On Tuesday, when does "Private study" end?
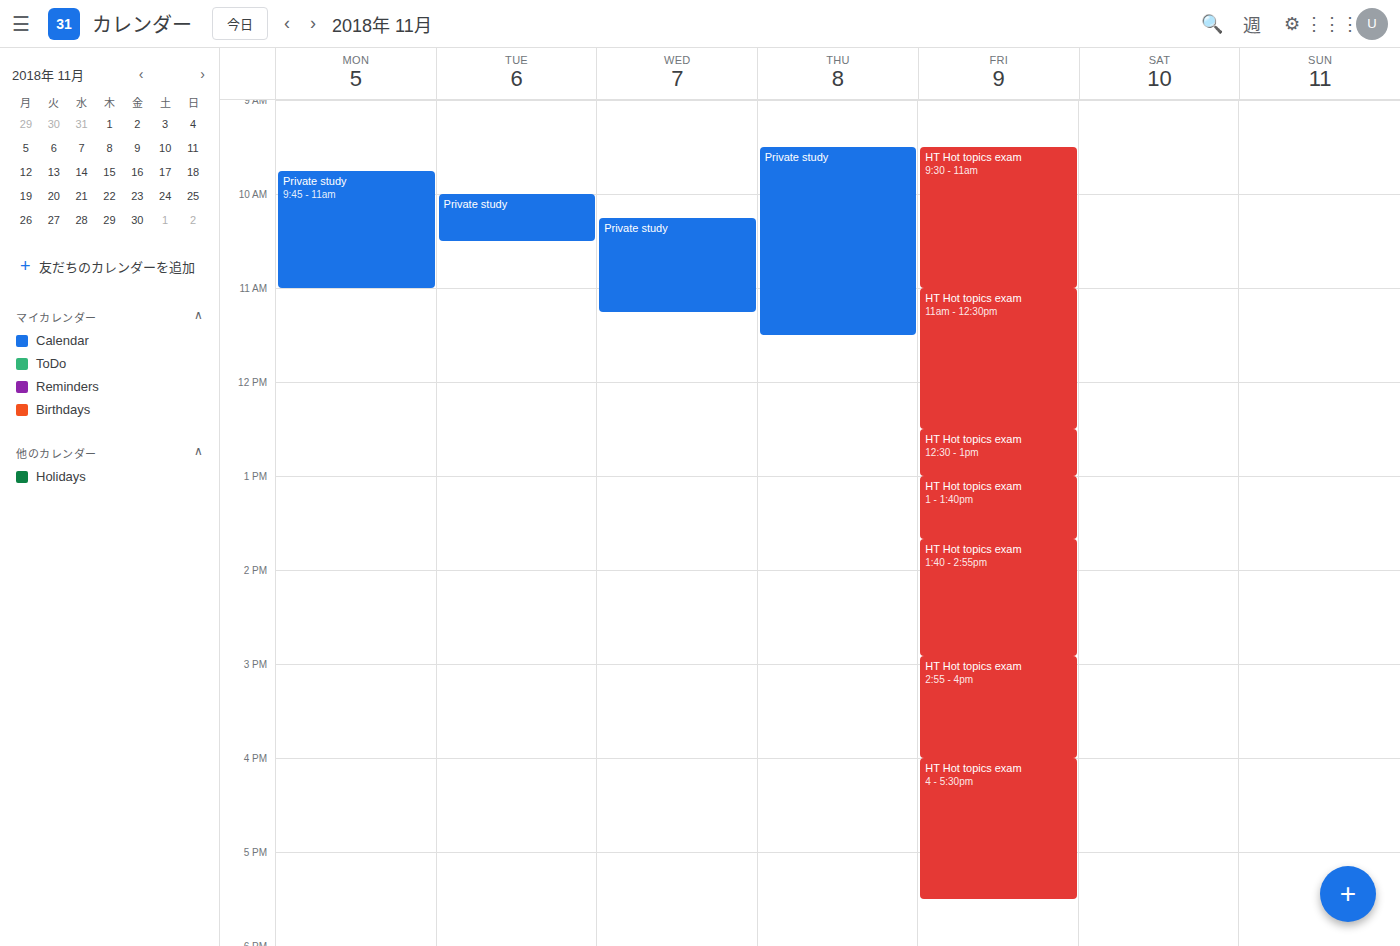
10:30